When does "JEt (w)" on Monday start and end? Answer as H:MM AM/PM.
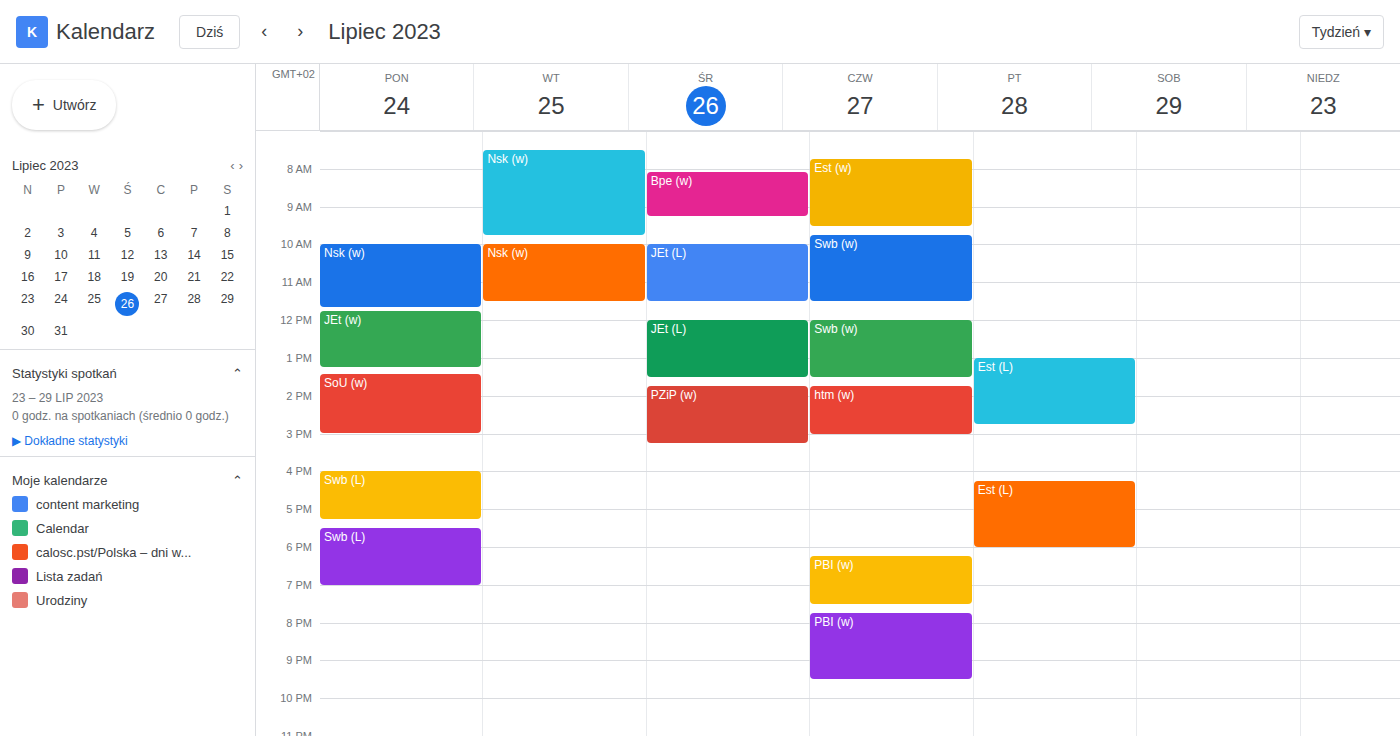
11:45 AM to 1:15 PM